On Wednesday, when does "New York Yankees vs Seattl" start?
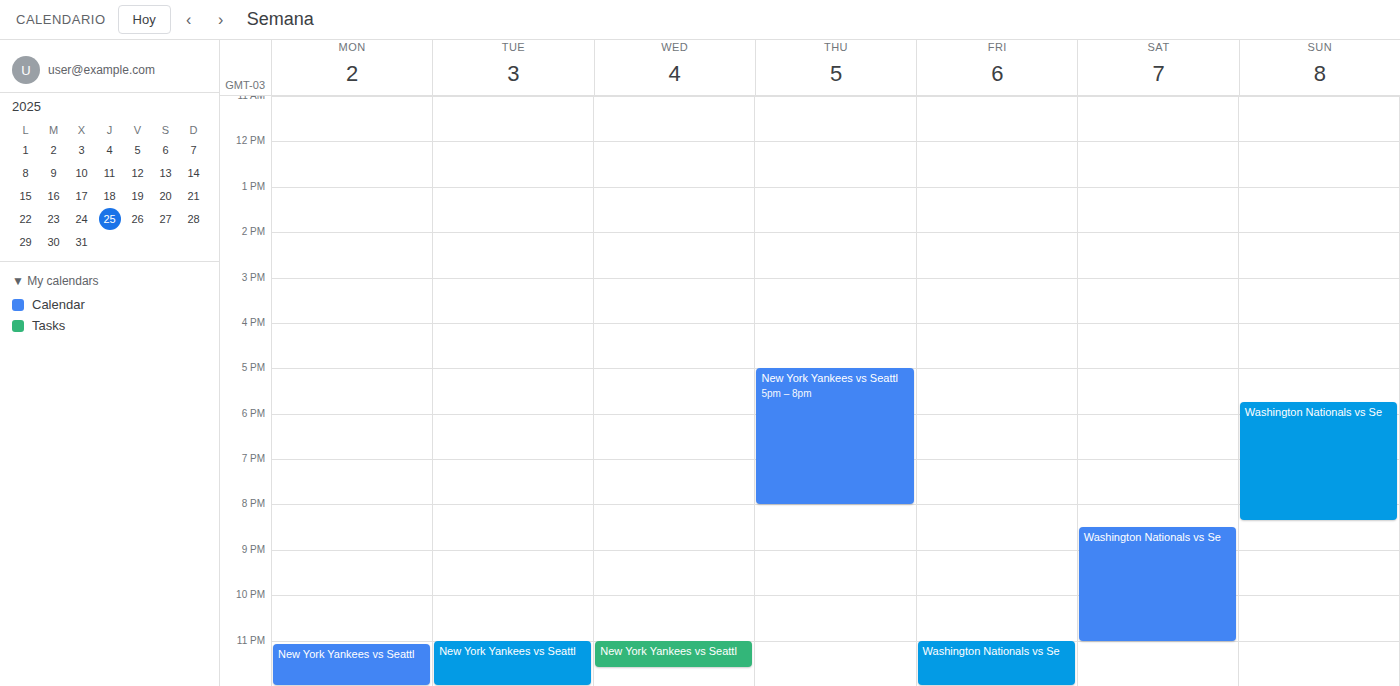
11:00 PM